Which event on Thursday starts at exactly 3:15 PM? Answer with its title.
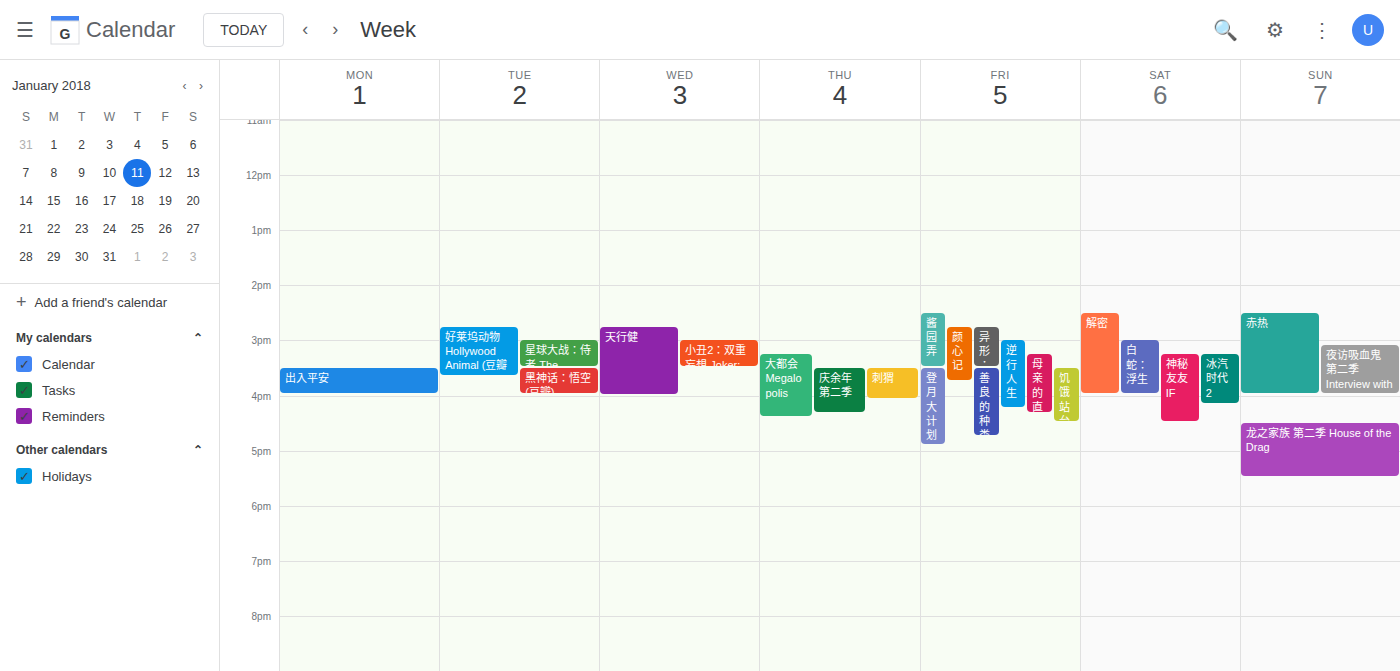
"大都会 Megalopolis"